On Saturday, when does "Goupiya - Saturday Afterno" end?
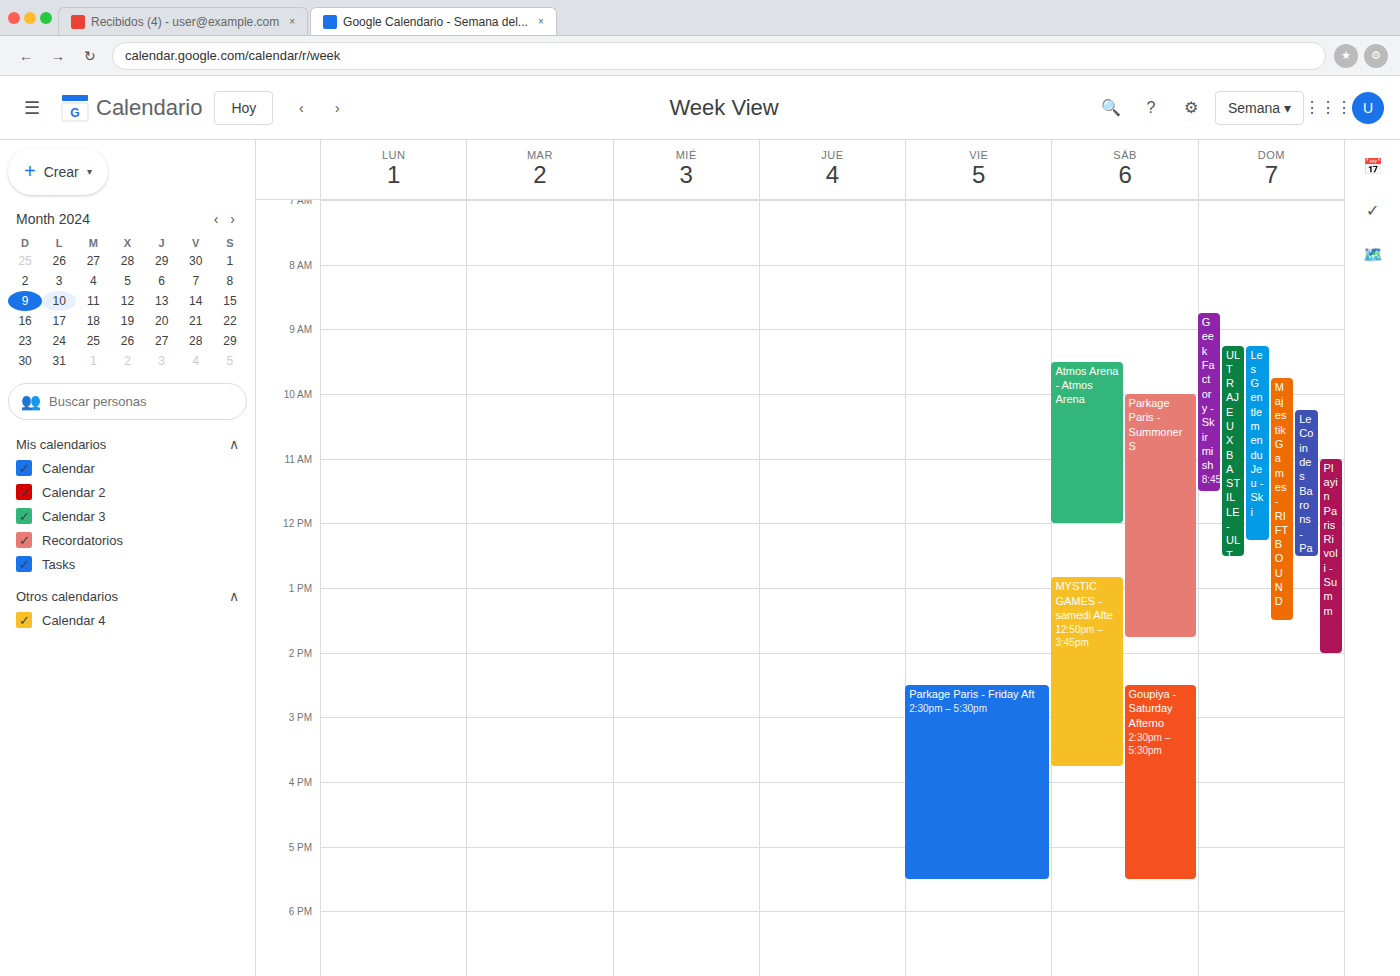
5:30 PM